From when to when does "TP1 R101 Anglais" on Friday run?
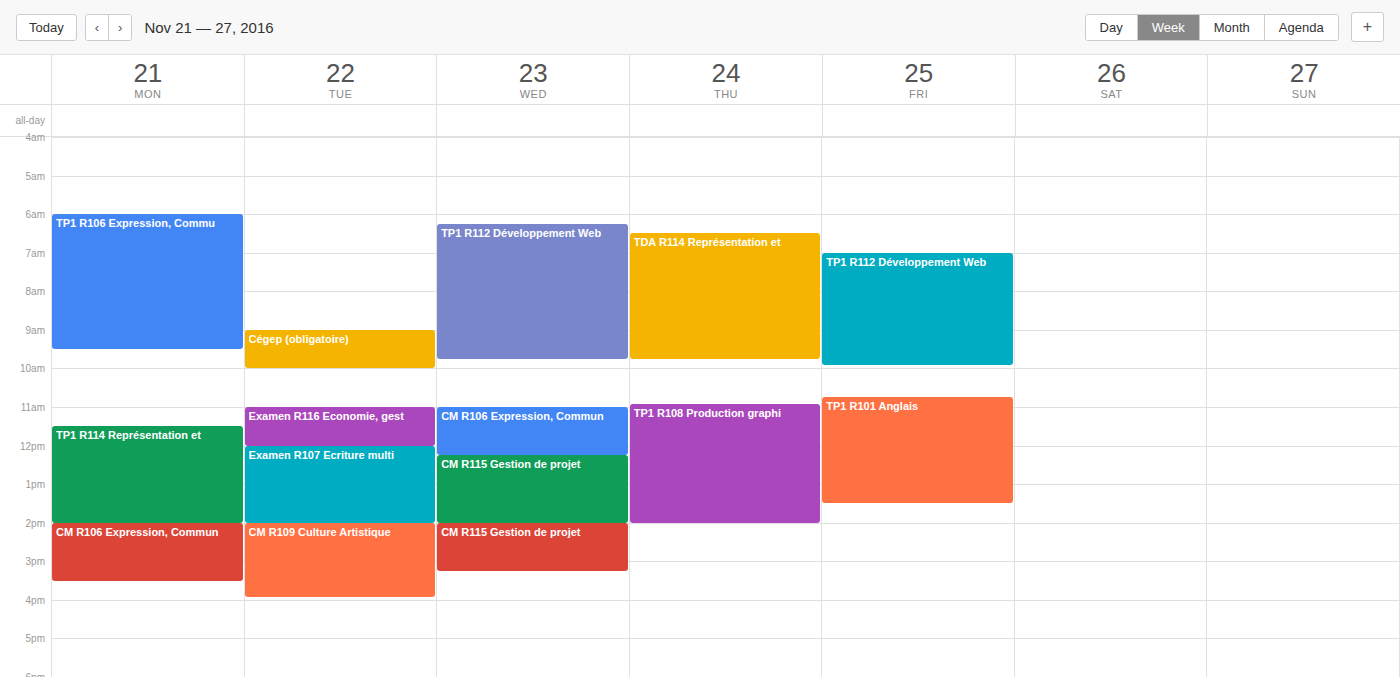
10:45 AM to 1:30 PM